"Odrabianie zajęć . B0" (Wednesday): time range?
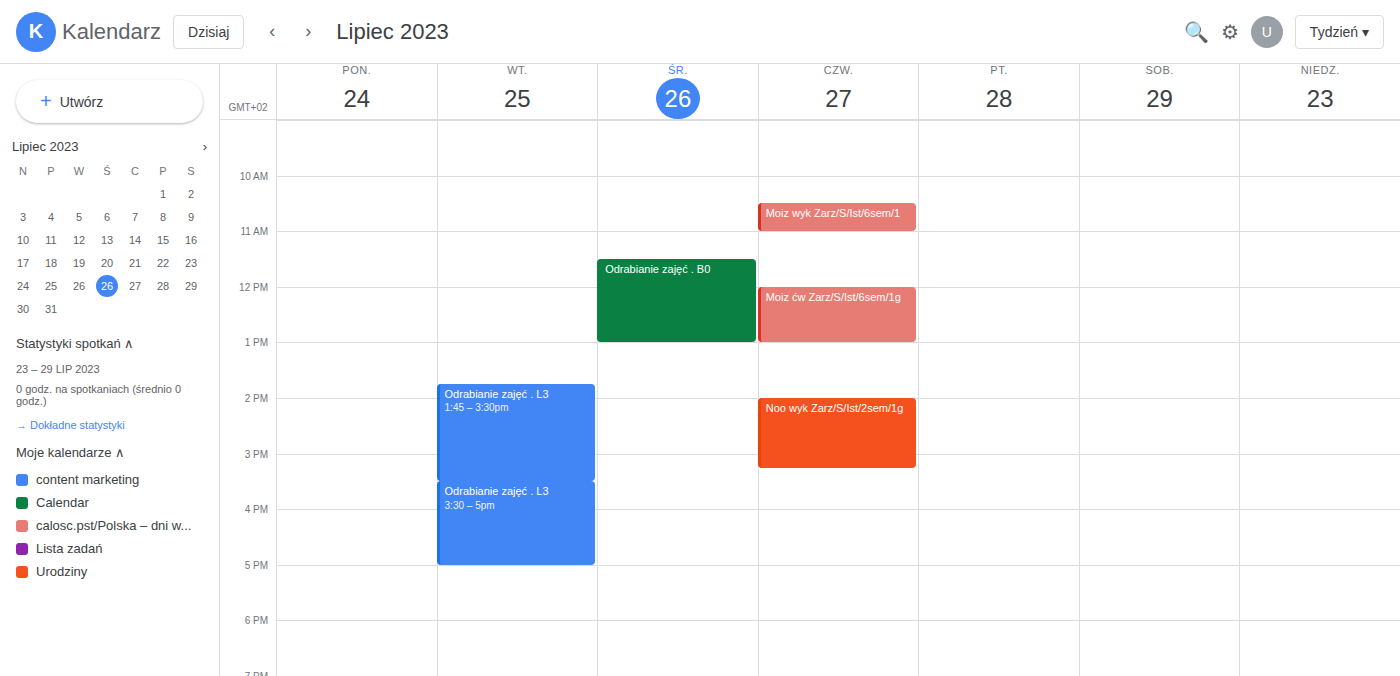
11:30 AM to 1:00 PM